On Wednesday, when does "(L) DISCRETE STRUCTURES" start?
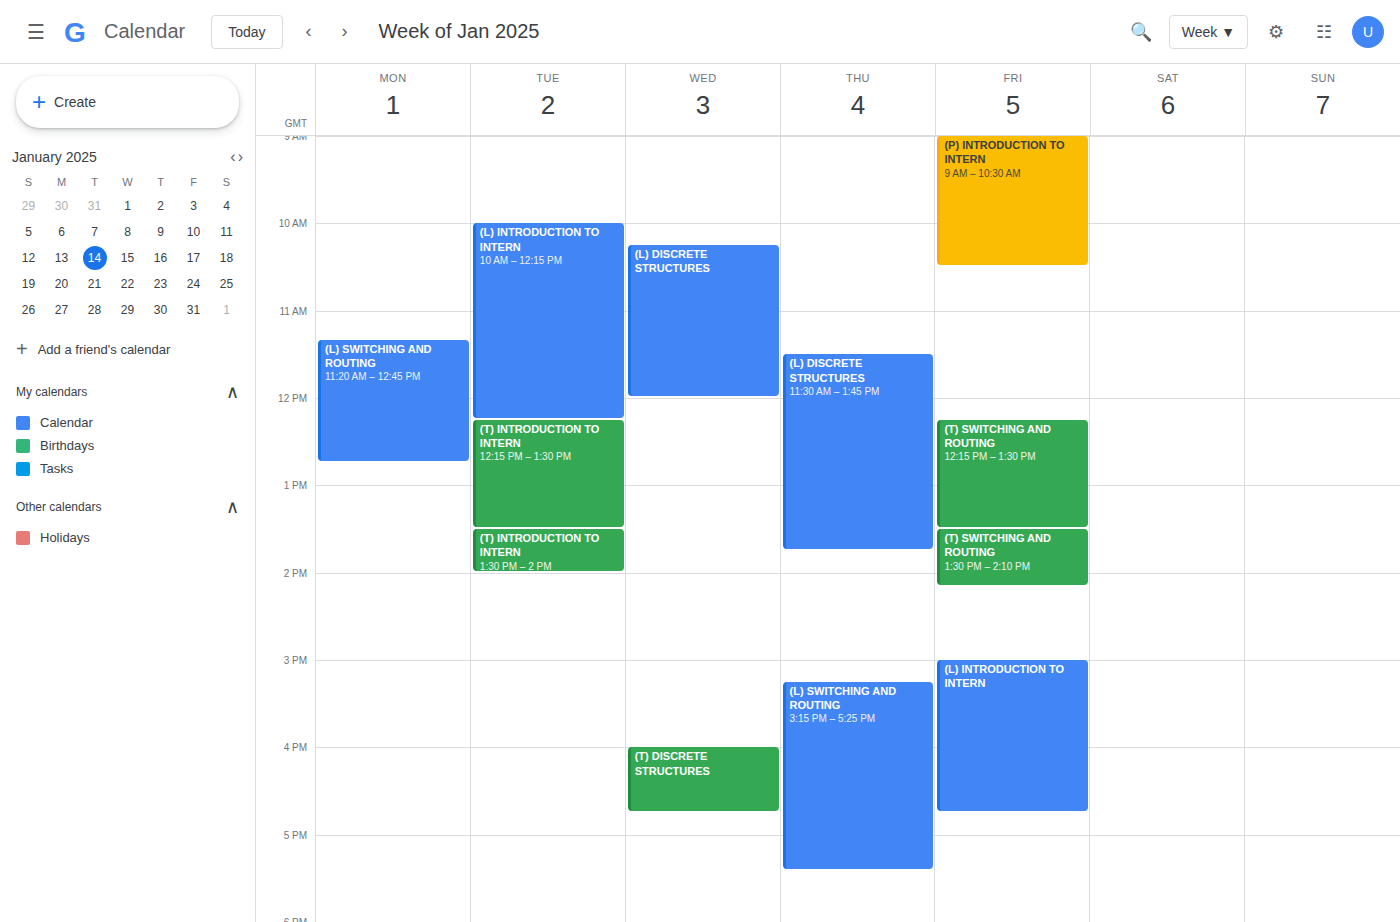
10:15 AM